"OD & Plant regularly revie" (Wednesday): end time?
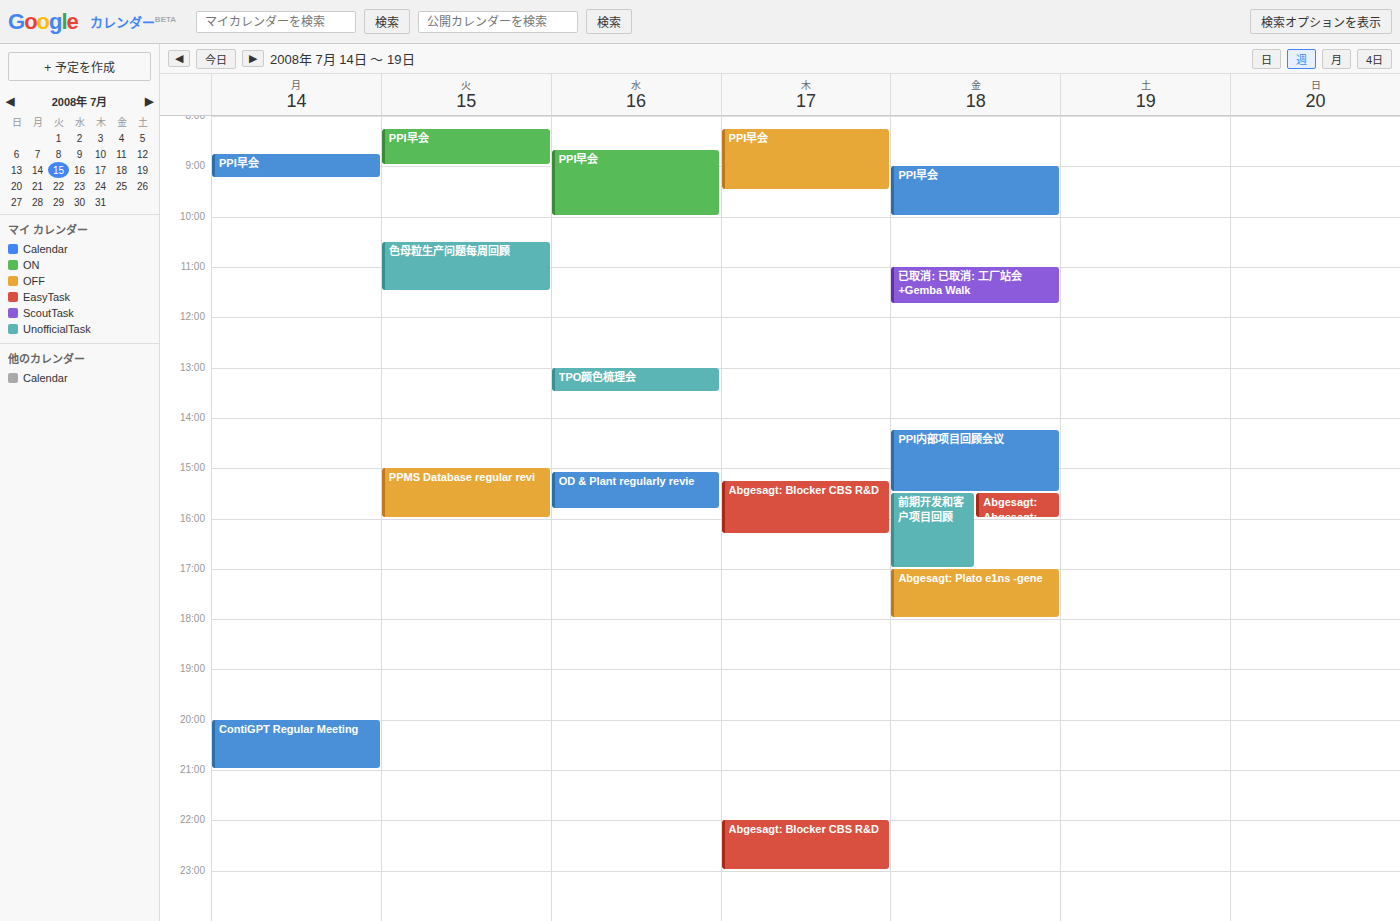
3:50 PM